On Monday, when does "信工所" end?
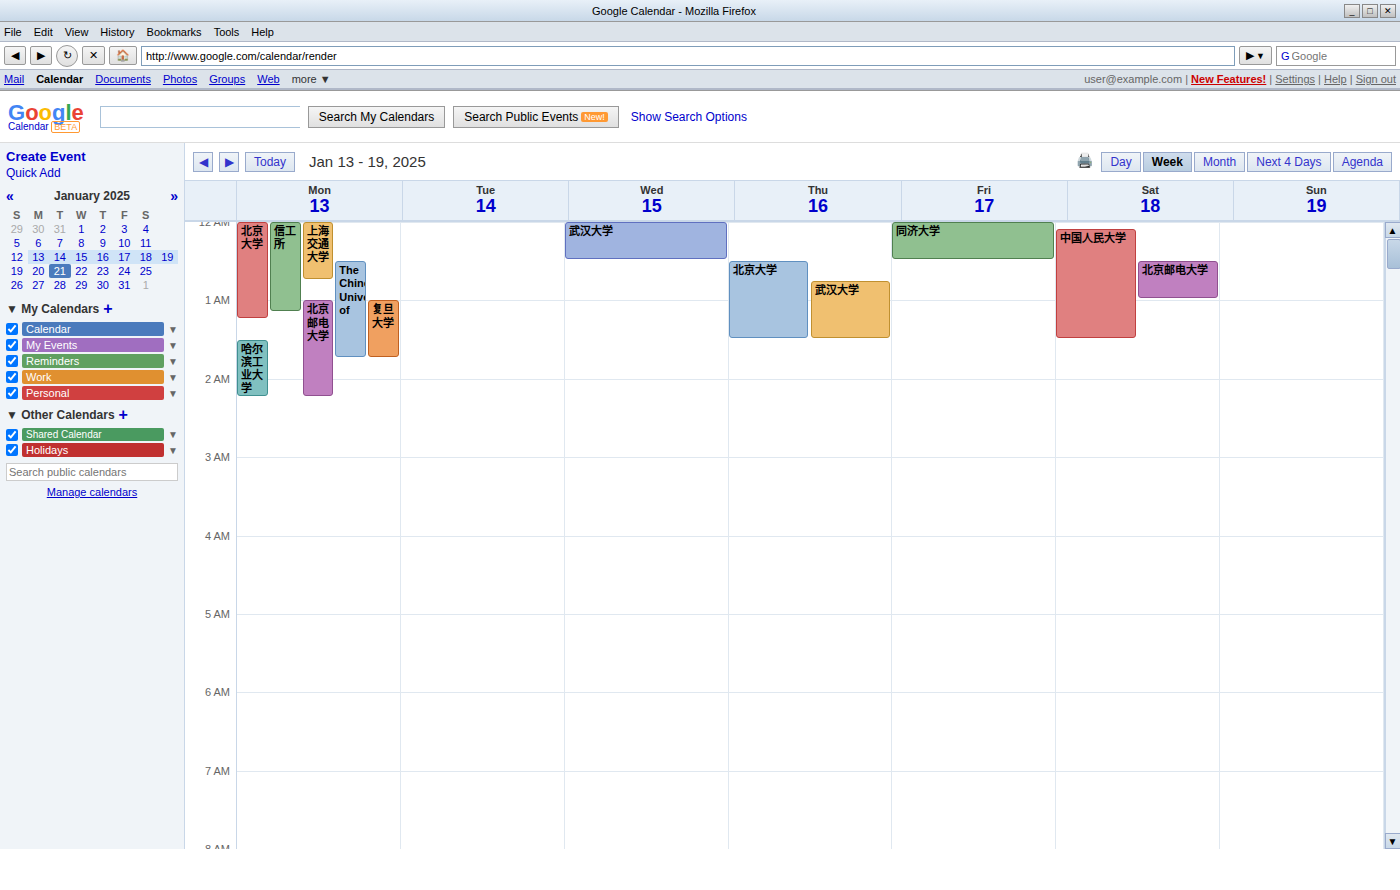
1:10 AM